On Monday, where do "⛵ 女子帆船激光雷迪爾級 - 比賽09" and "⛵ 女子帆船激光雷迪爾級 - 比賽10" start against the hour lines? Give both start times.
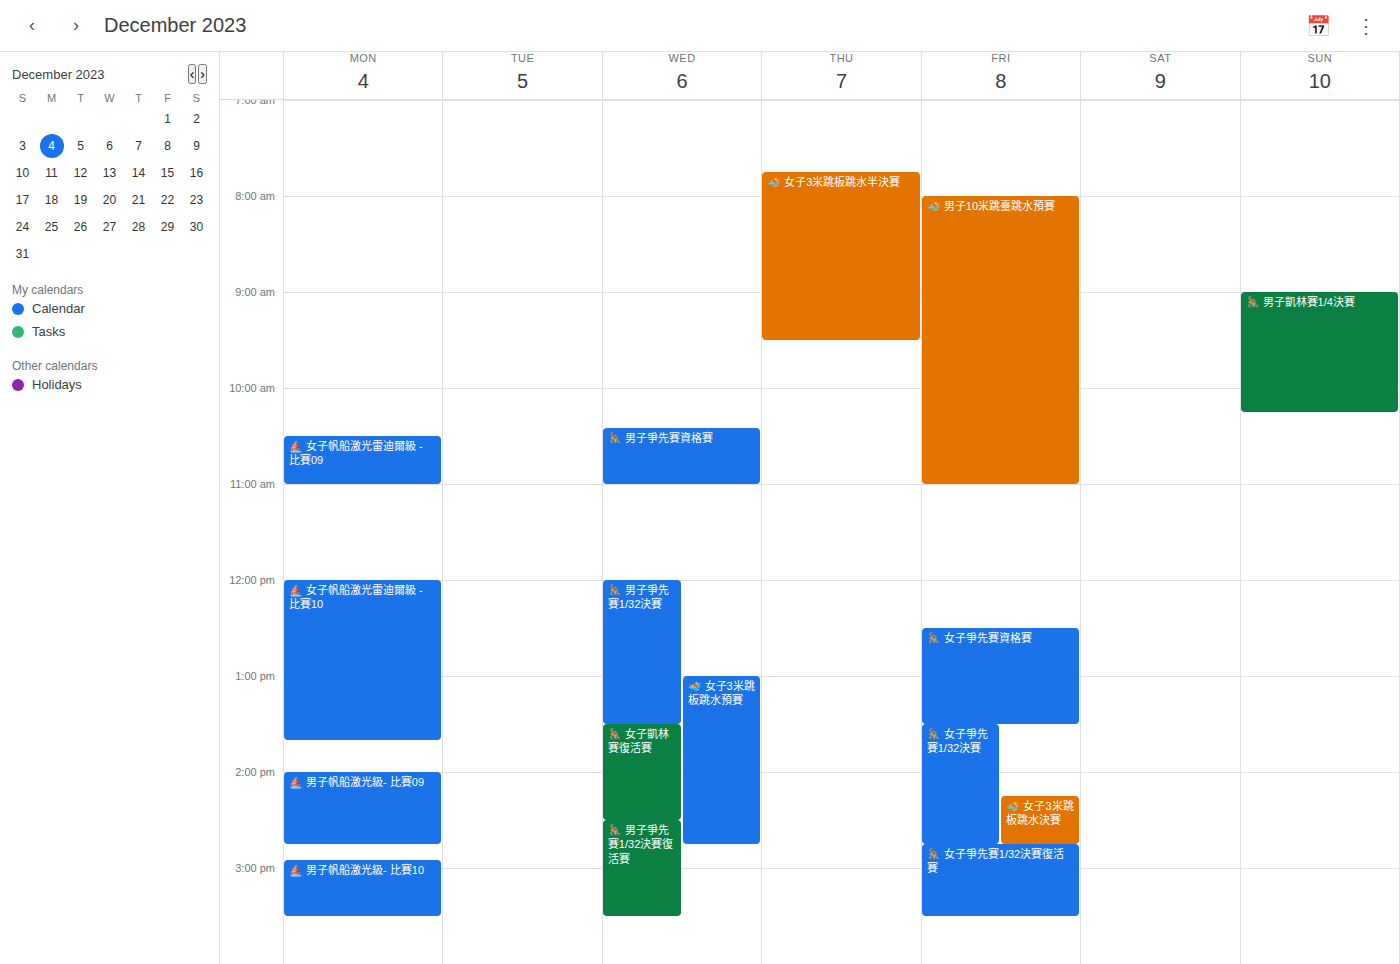
"⛵ 女子帆船激光雷迪爾級 - 比賽09": 10:30, halfway between the 10:00 and 11:00 lines. "⛵ 女子帆船激光雷迪爾級 - 比賽10": 12:00, exactly on the 12:00 line.